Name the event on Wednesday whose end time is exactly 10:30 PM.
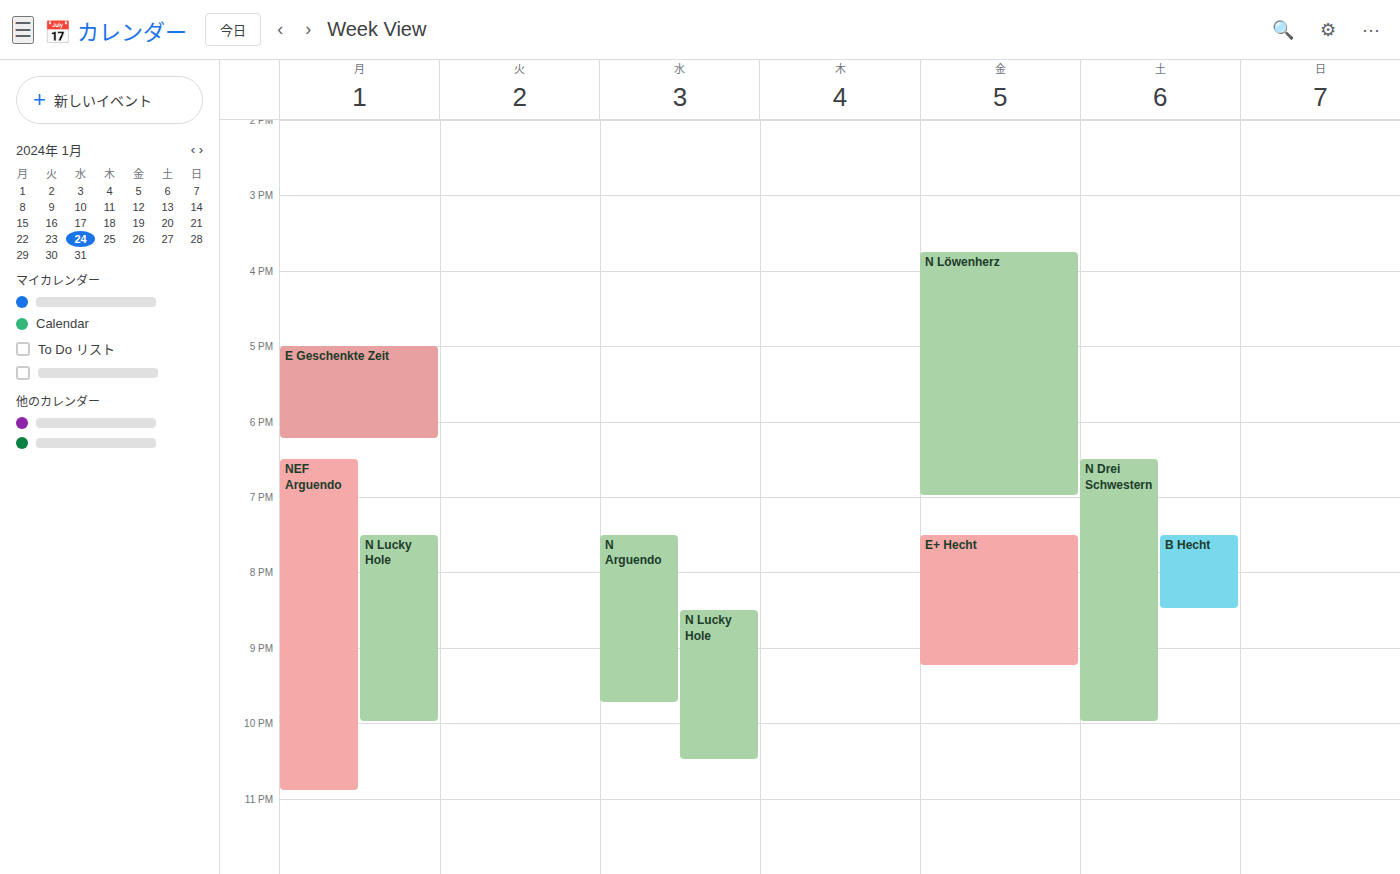
"N Lucky Hole"